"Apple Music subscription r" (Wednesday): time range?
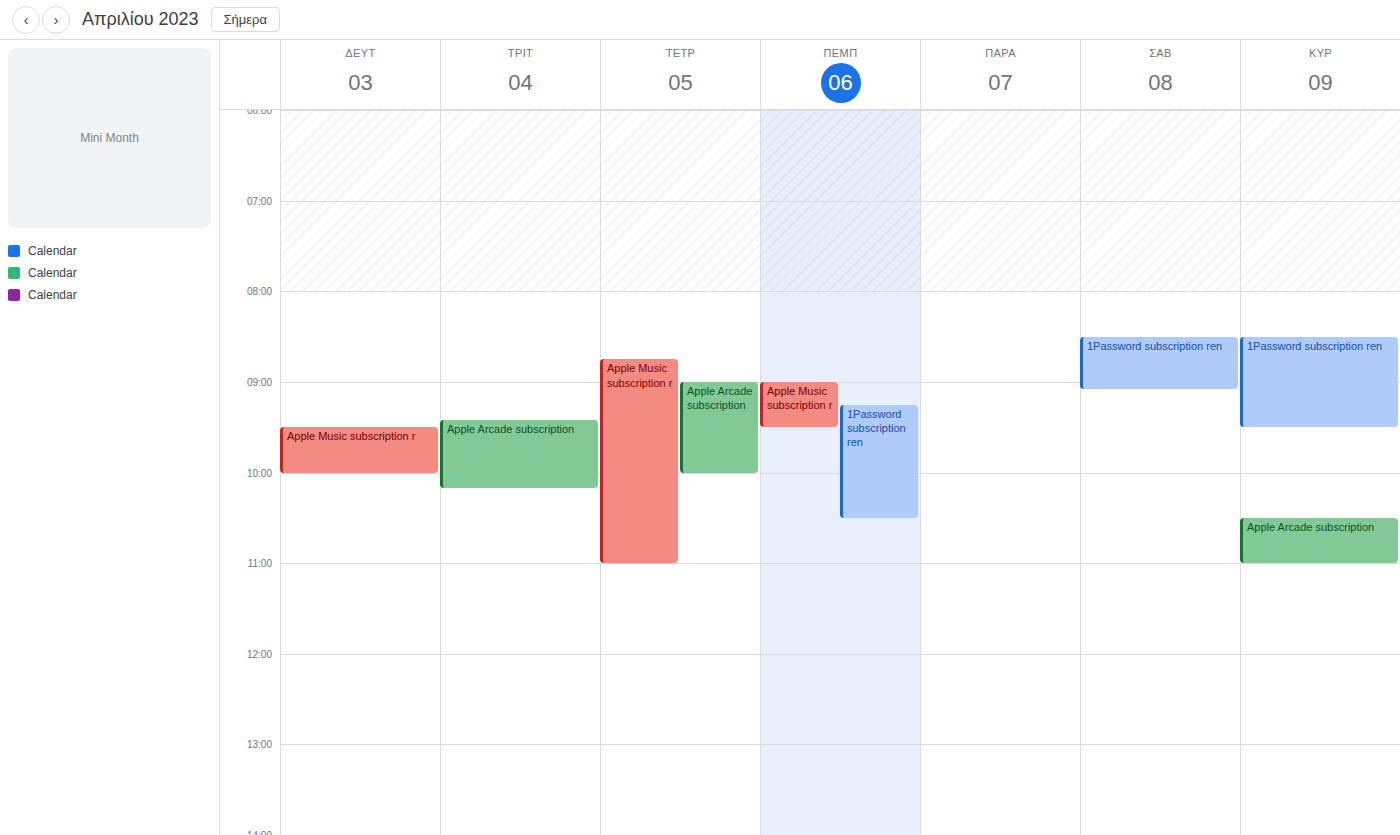
8:45 AM to 11:00 AM